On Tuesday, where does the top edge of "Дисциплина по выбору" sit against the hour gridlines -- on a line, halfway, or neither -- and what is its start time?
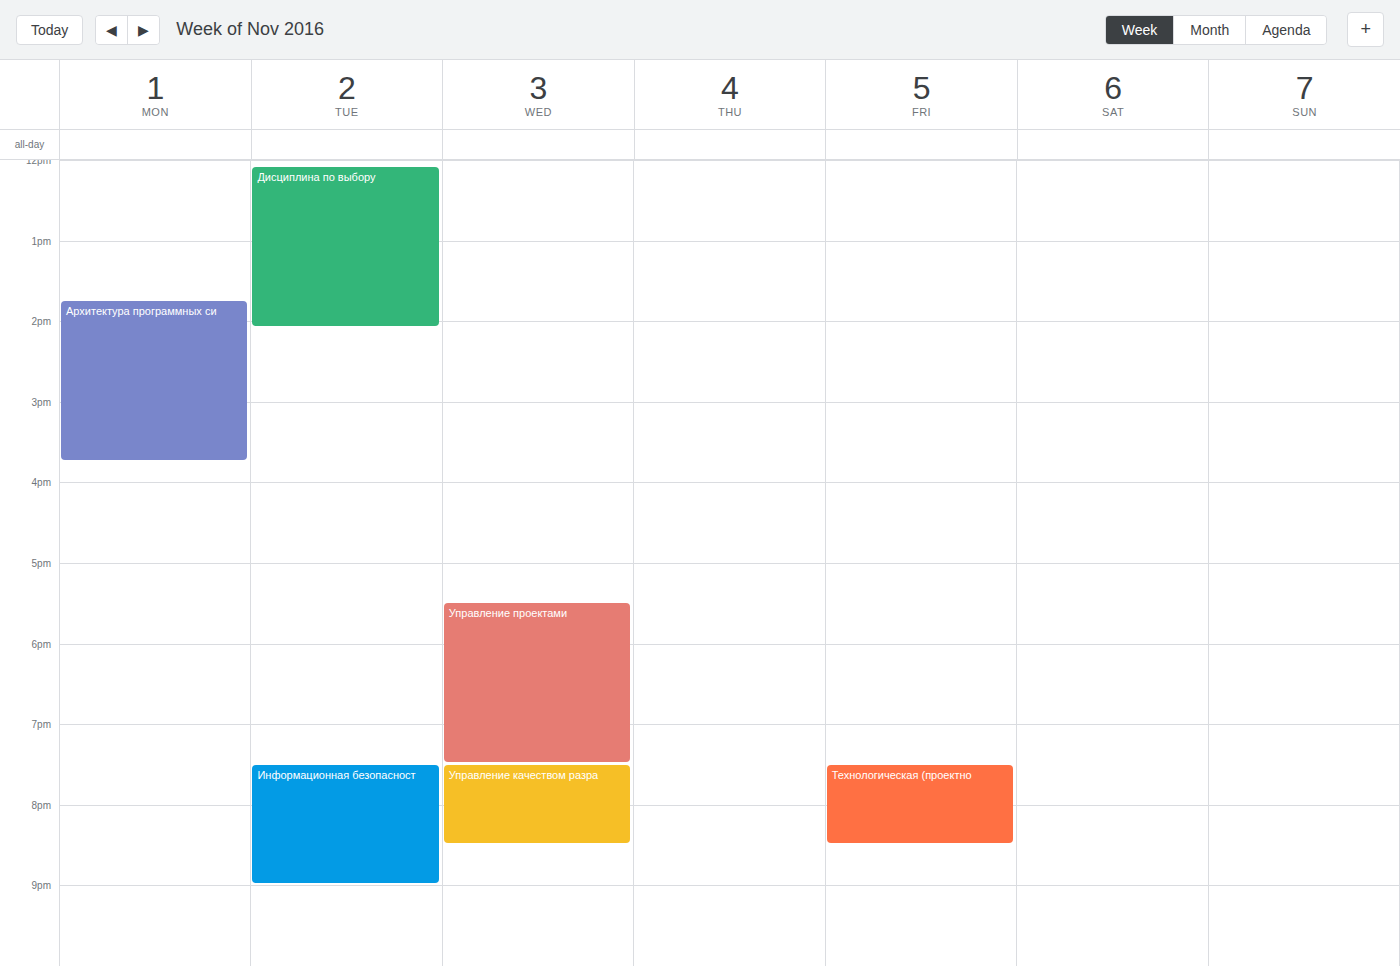
12:05 PM -- neither: 5 minutes below the 12 PM line and 55 minutes above the 1 PM line.